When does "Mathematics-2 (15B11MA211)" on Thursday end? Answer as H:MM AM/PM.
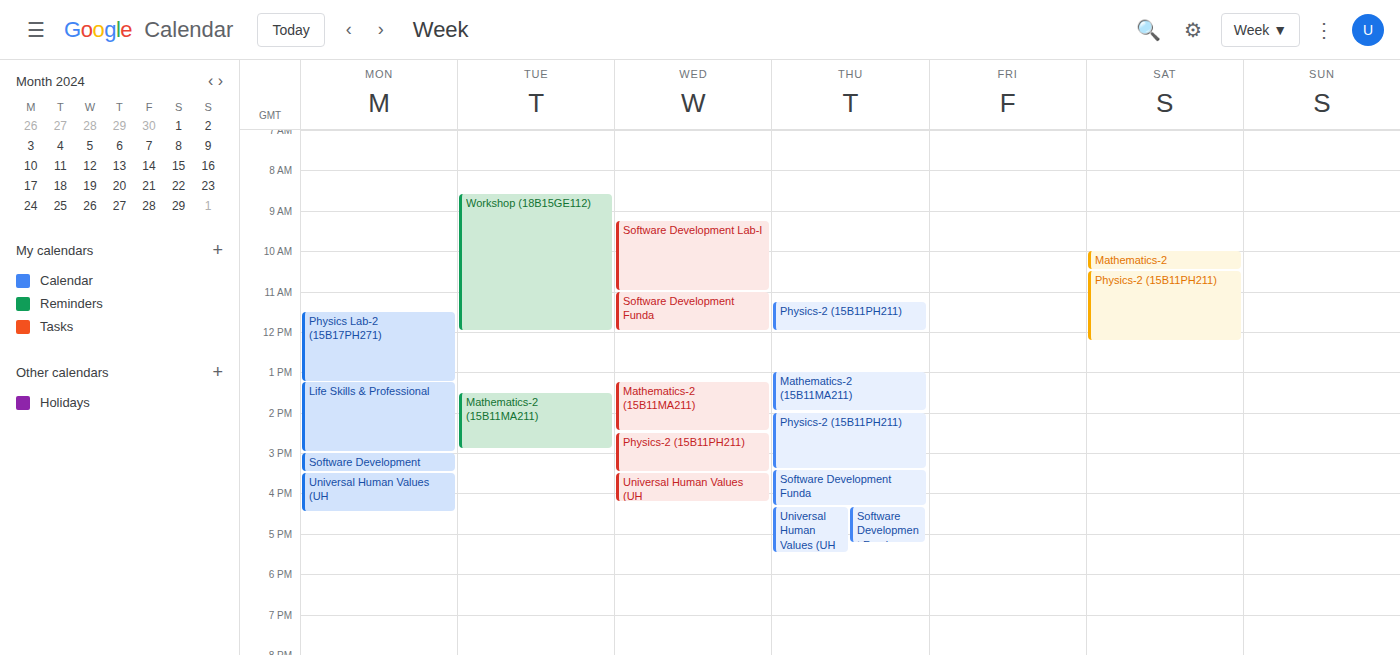
2:00 PM